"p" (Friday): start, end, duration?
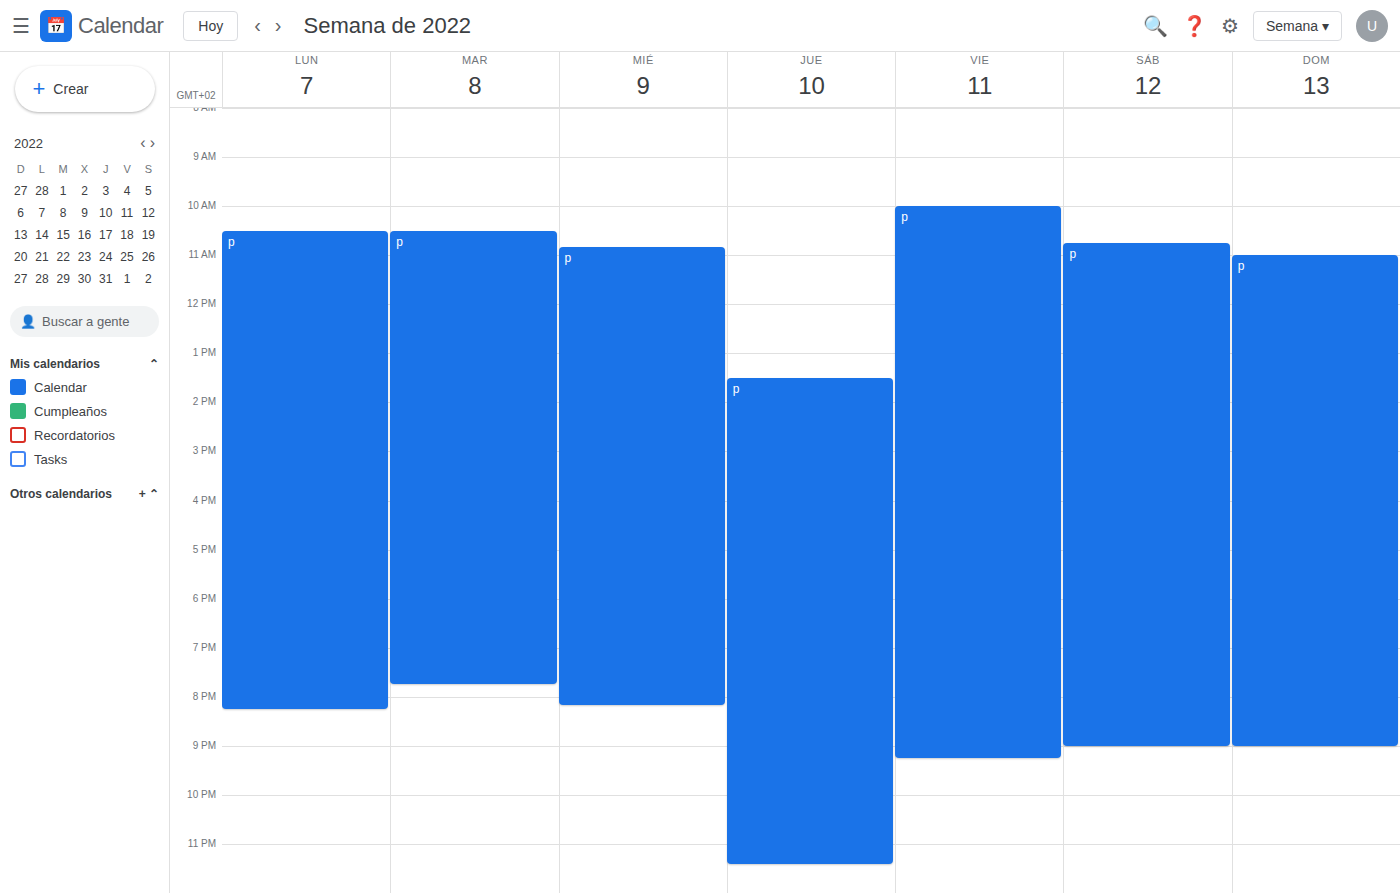
10:00 AM to 9:15 PM, 11 hours 15 minutes